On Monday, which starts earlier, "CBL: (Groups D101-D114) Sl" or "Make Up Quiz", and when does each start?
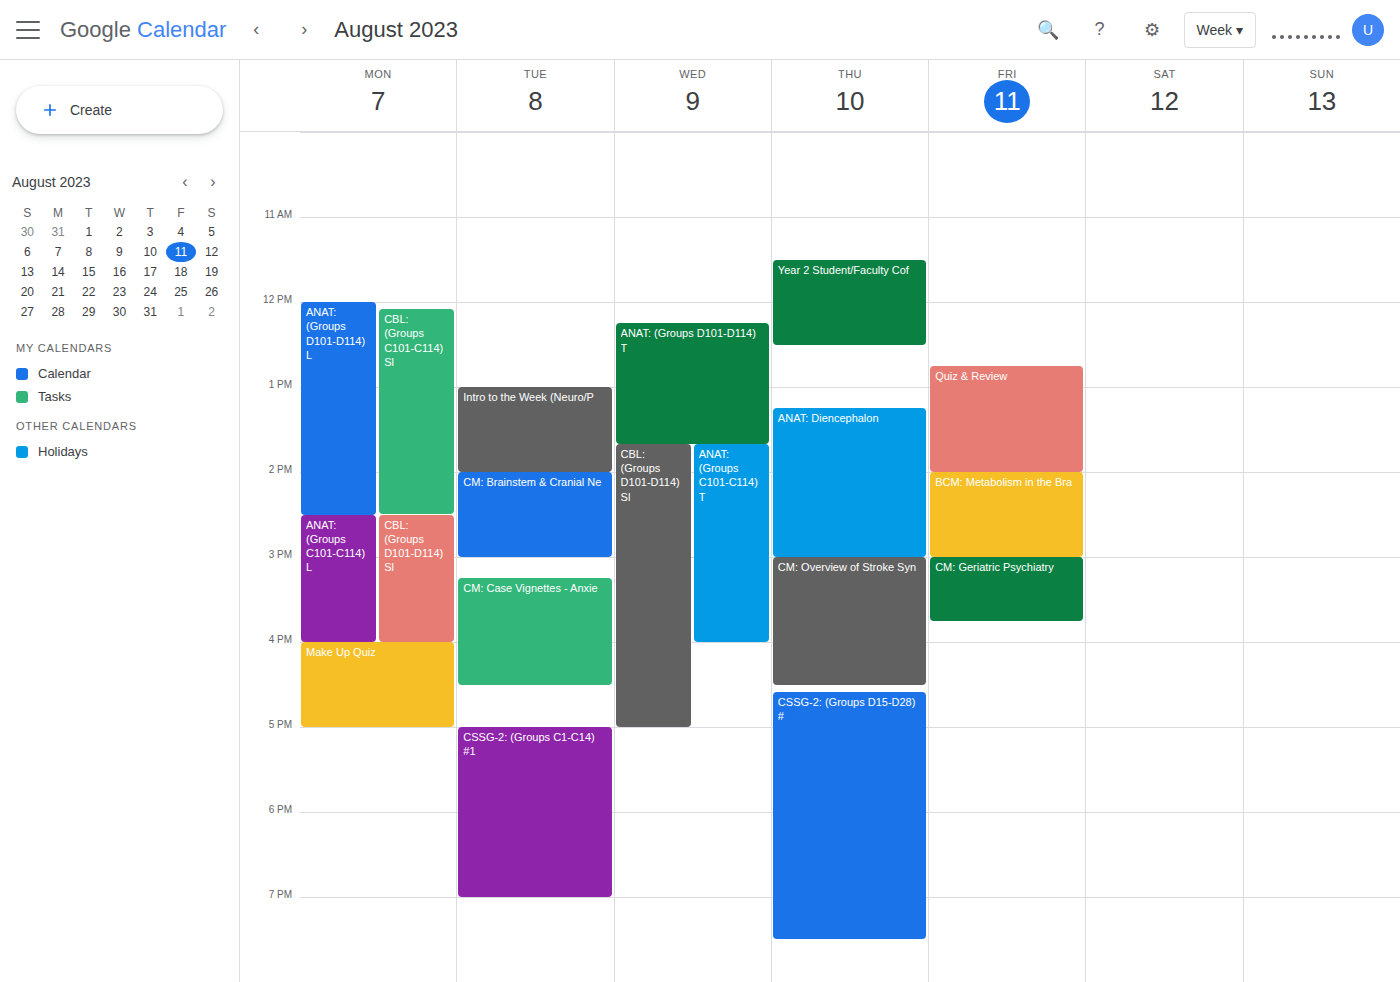
"CBL: (Groups D101-D114) Sl" 2:30 PM; "Make Up Quiz" 4:00 PM.